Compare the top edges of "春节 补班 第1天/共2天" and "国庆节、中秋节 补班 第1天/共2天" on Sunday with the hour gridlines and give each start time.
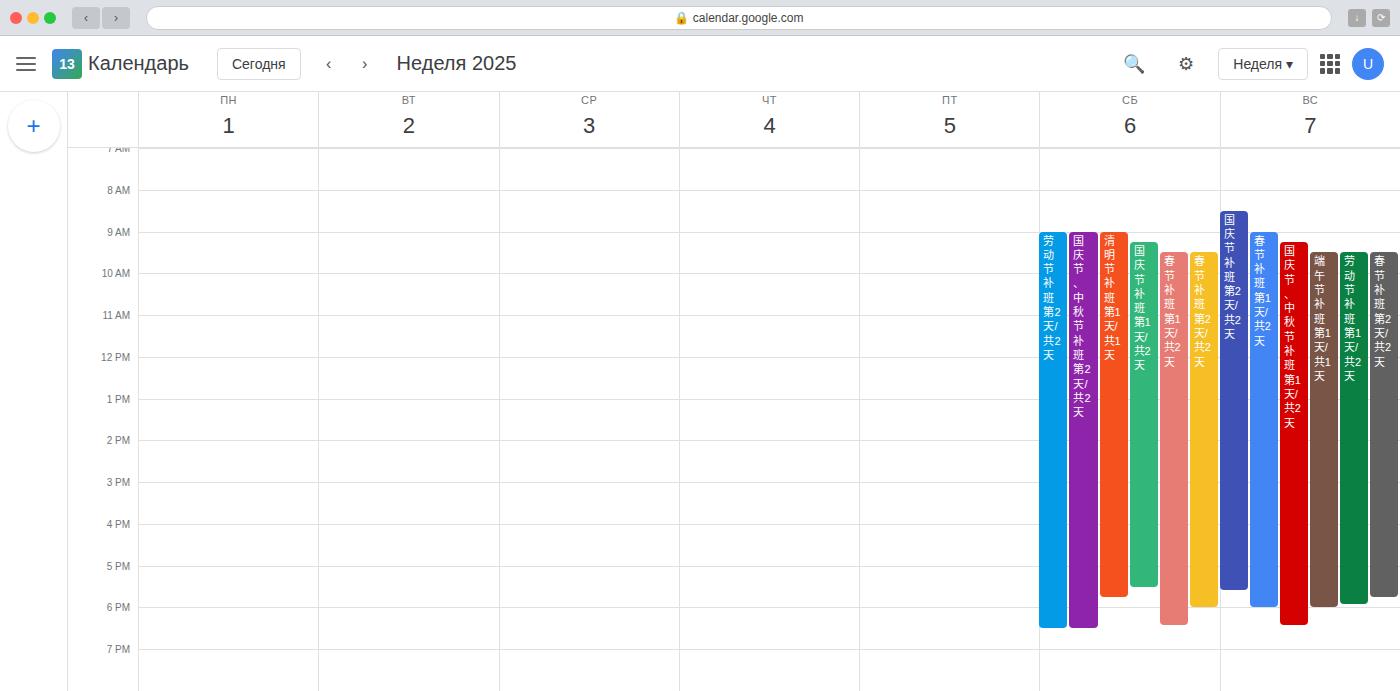
"春节 补班 第1天/共2天": 9:00 AM, exactly on the 9 AM line. "国庆节、中秋节 补班 第1天/共2天": 9:15 AM, neither: a quarter of the way from the 9 AM line to the 10 AM line.